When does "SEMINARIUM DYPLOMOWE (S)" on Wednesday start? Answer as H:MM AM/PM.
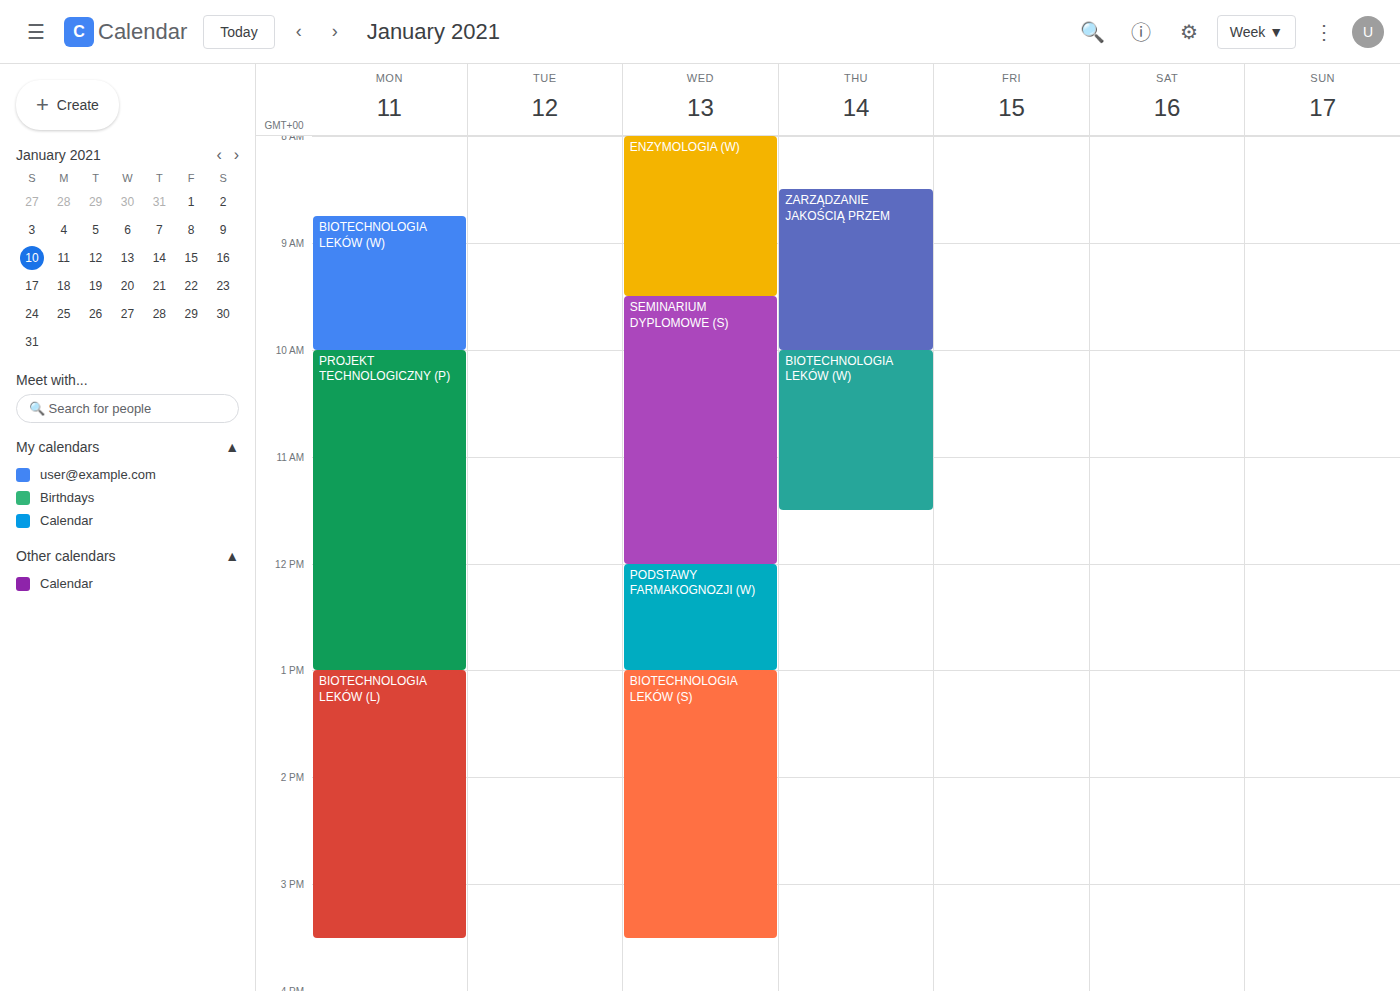
9:30 AM